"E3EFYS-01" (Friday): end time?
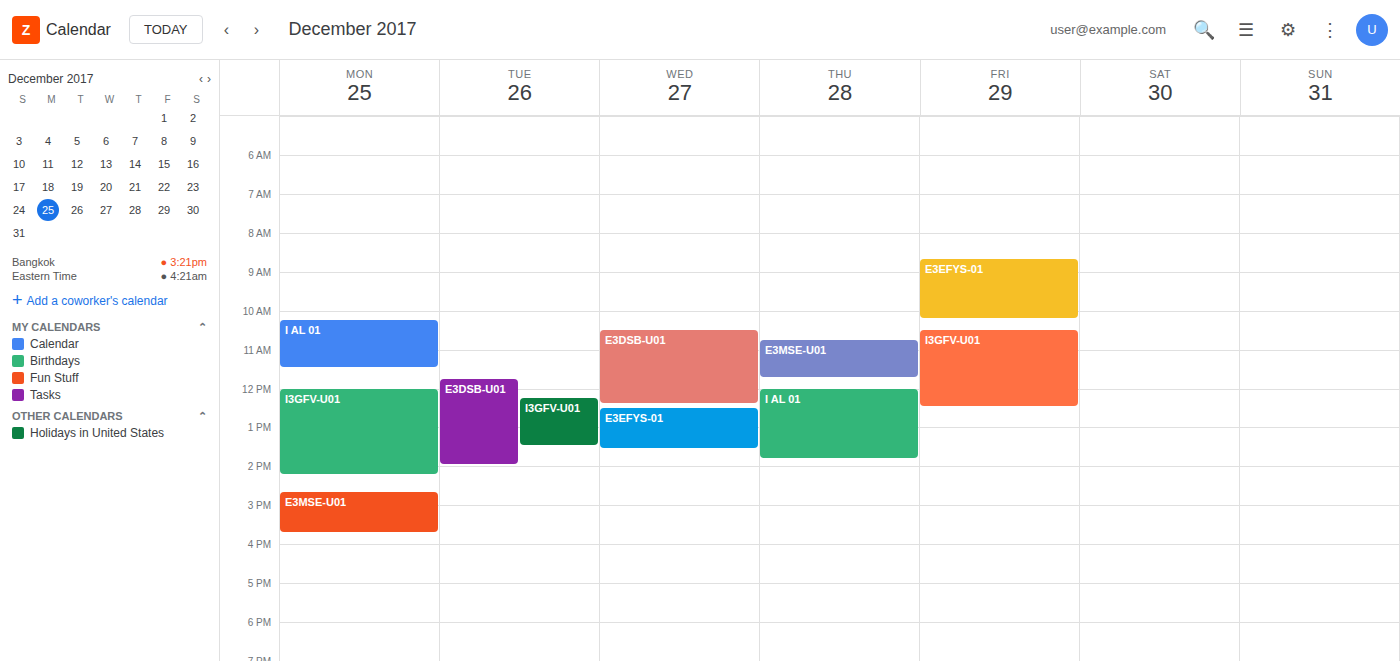
10:15 AM